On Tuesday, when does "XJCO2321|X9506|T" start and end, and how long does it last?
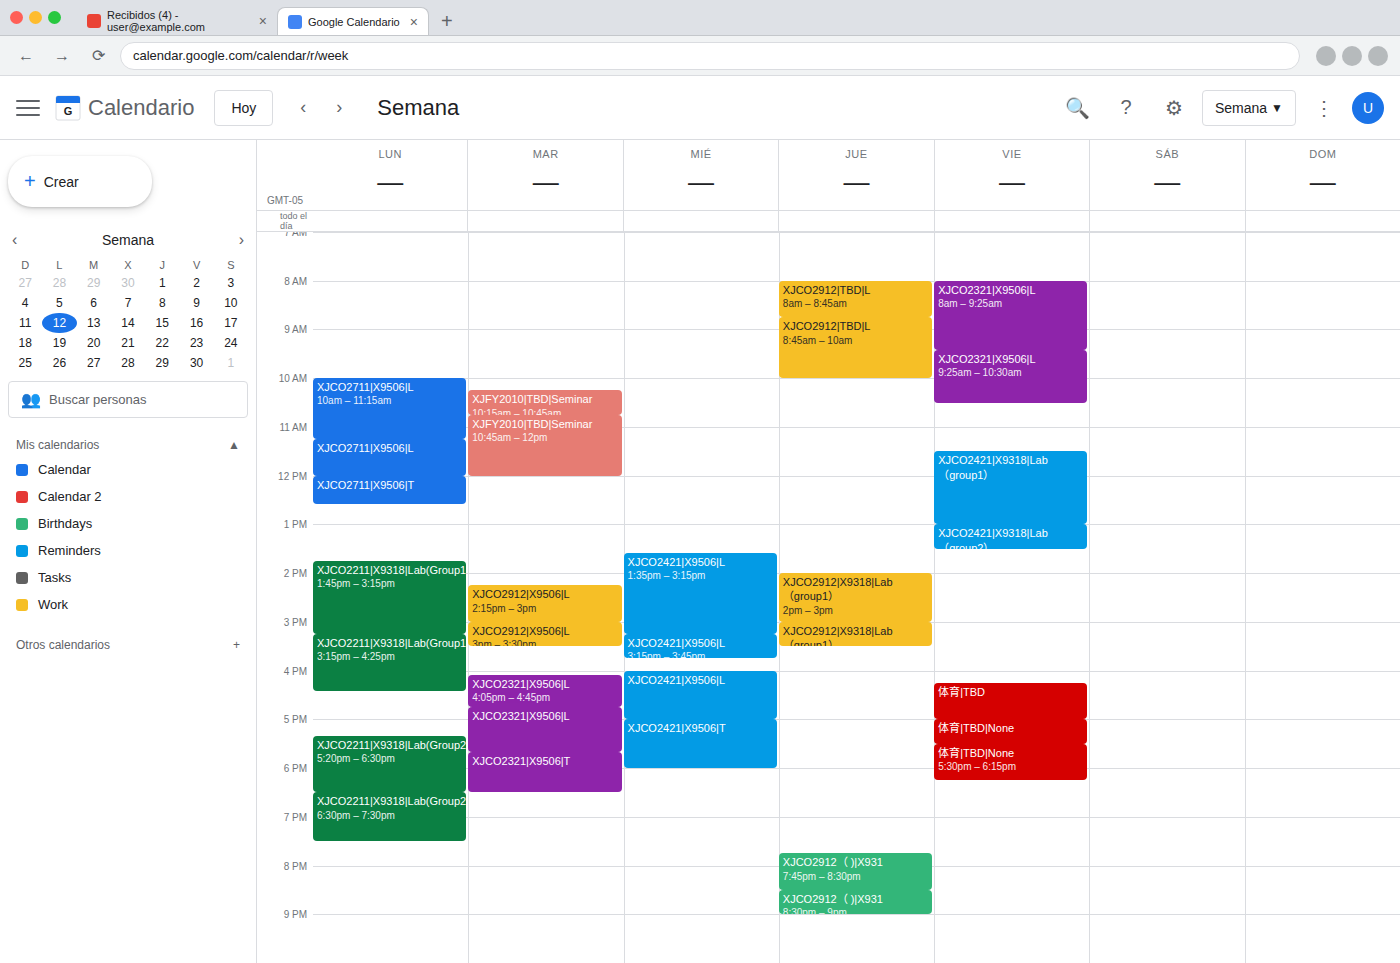
5:40 PM to 6:30 PM, 50 minutes